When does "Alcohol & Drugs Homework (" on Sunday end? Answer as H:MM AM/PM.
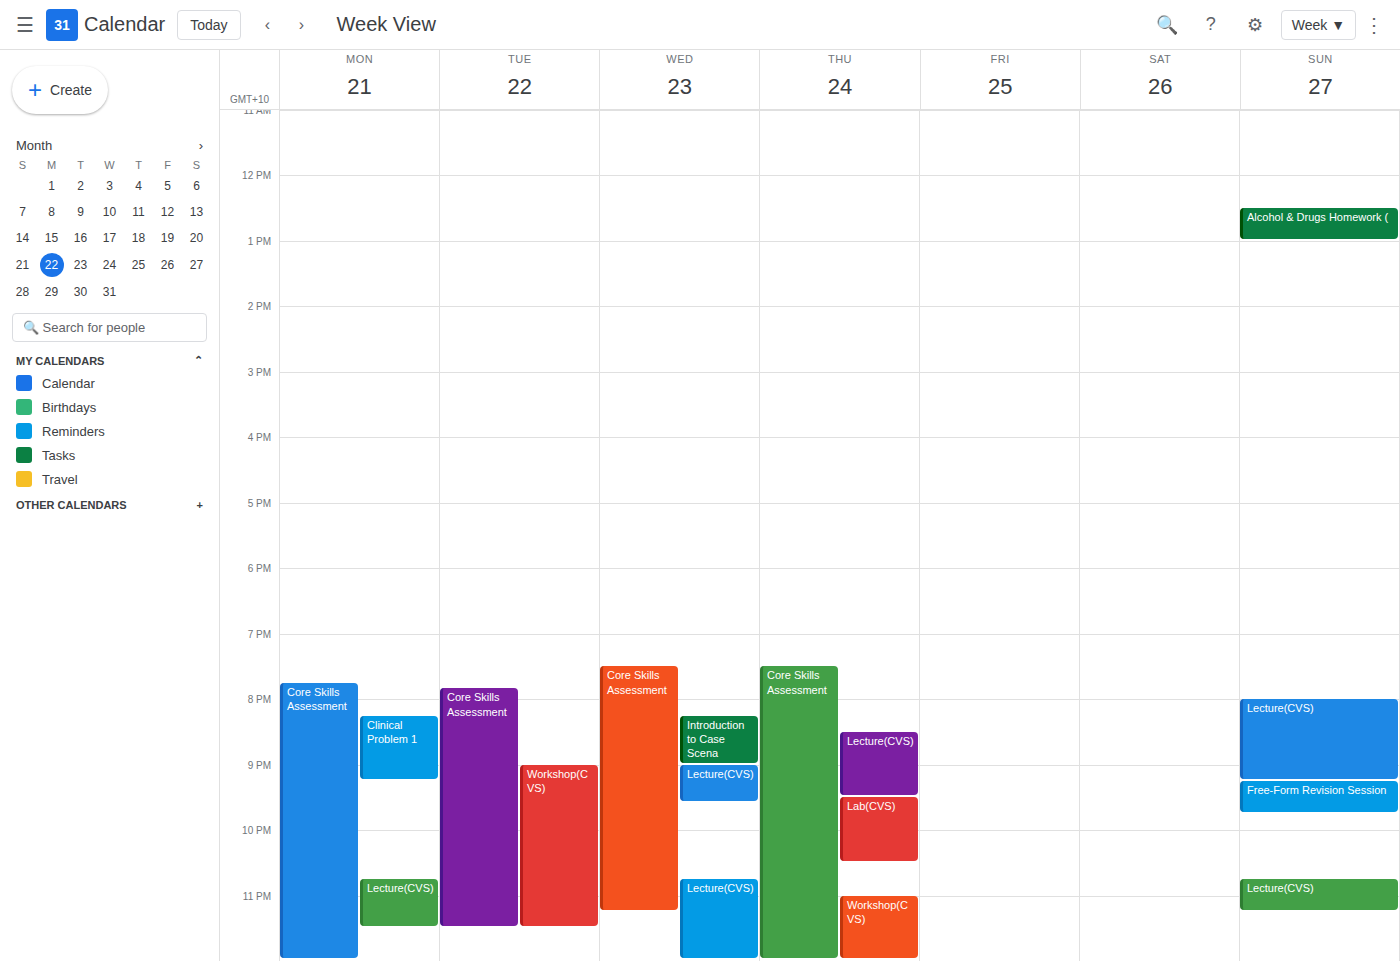
1:00 PM